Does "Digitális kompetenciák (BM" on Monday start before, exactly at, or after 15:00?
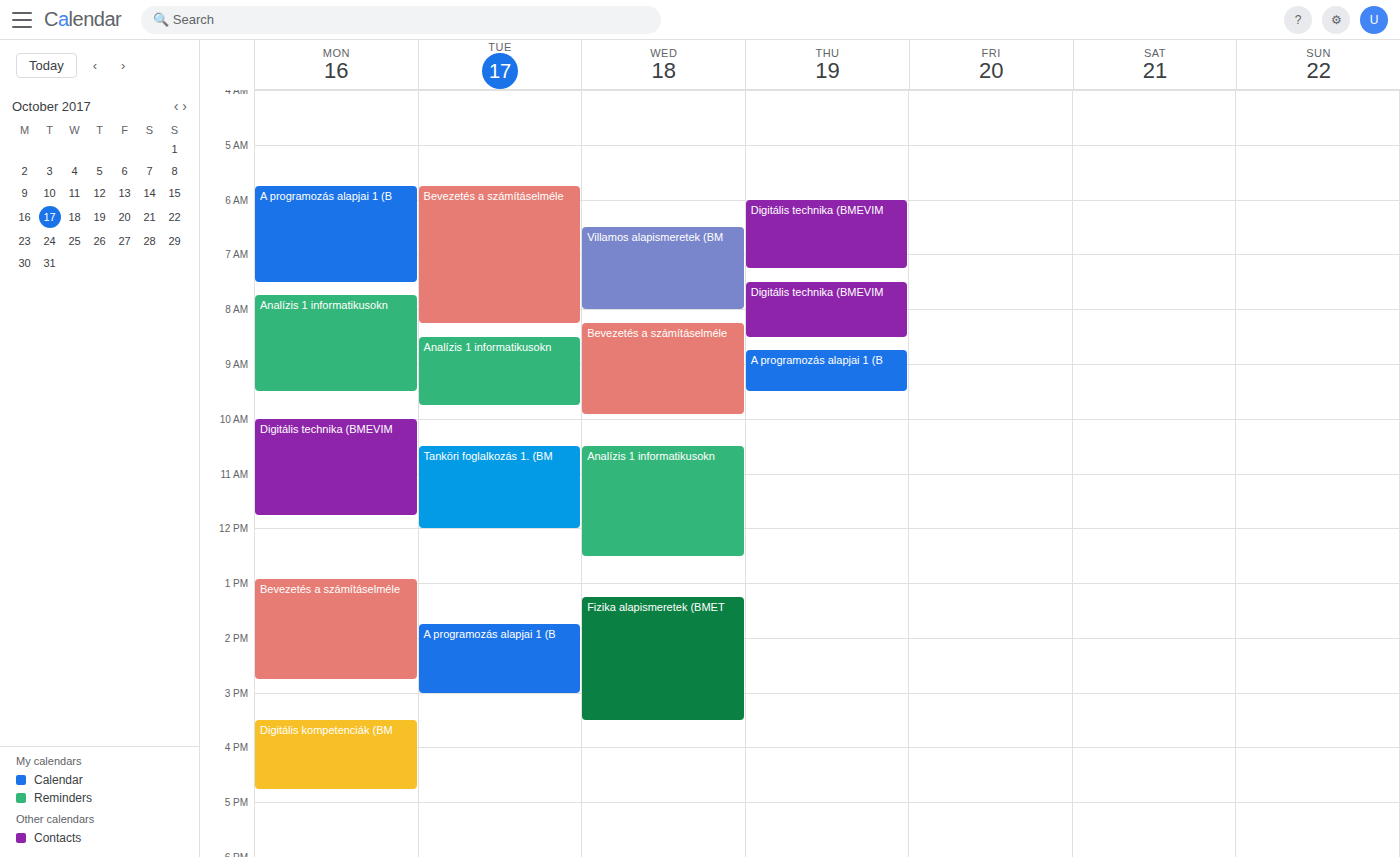
15:30 -- after 15:00, 30 minutes below the 15:00 line.